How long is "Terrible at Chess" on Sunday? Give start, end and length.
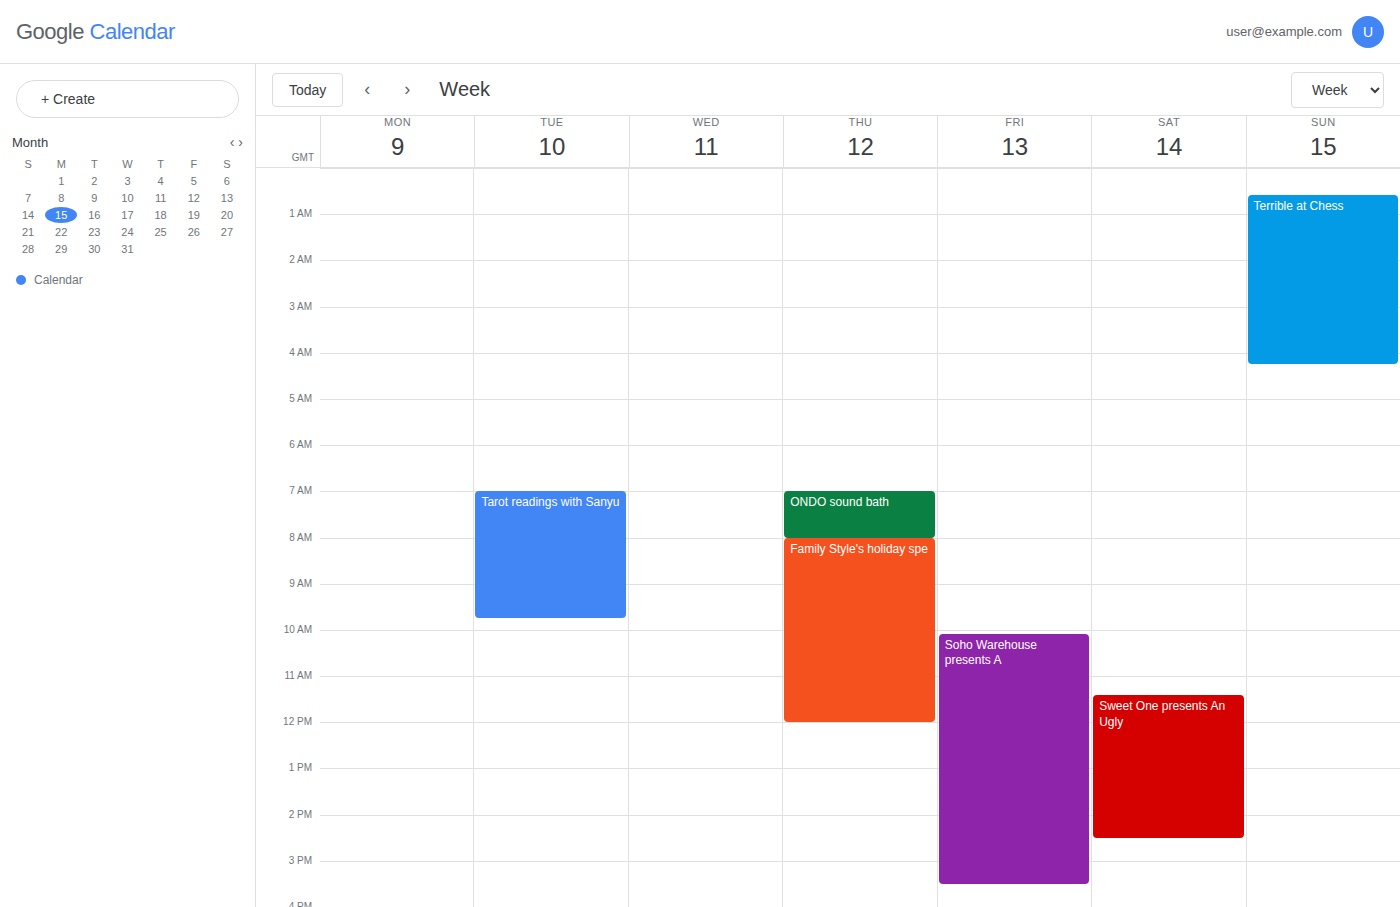
00:35 to 04:15, 3 hours 40 minutes